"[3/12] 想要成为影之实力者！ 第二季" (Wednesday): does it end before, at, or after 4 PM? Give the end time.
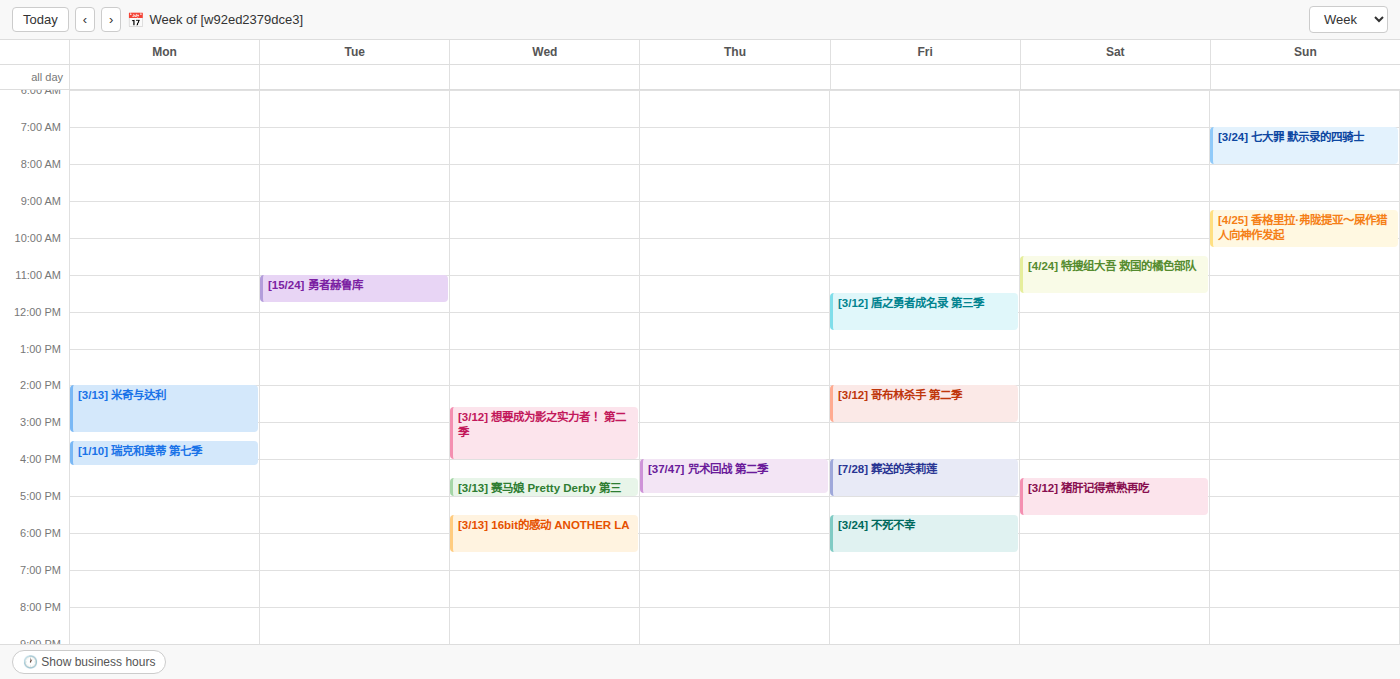
4:00 PM -- exactly at 4 PM, on the 4 PM line.